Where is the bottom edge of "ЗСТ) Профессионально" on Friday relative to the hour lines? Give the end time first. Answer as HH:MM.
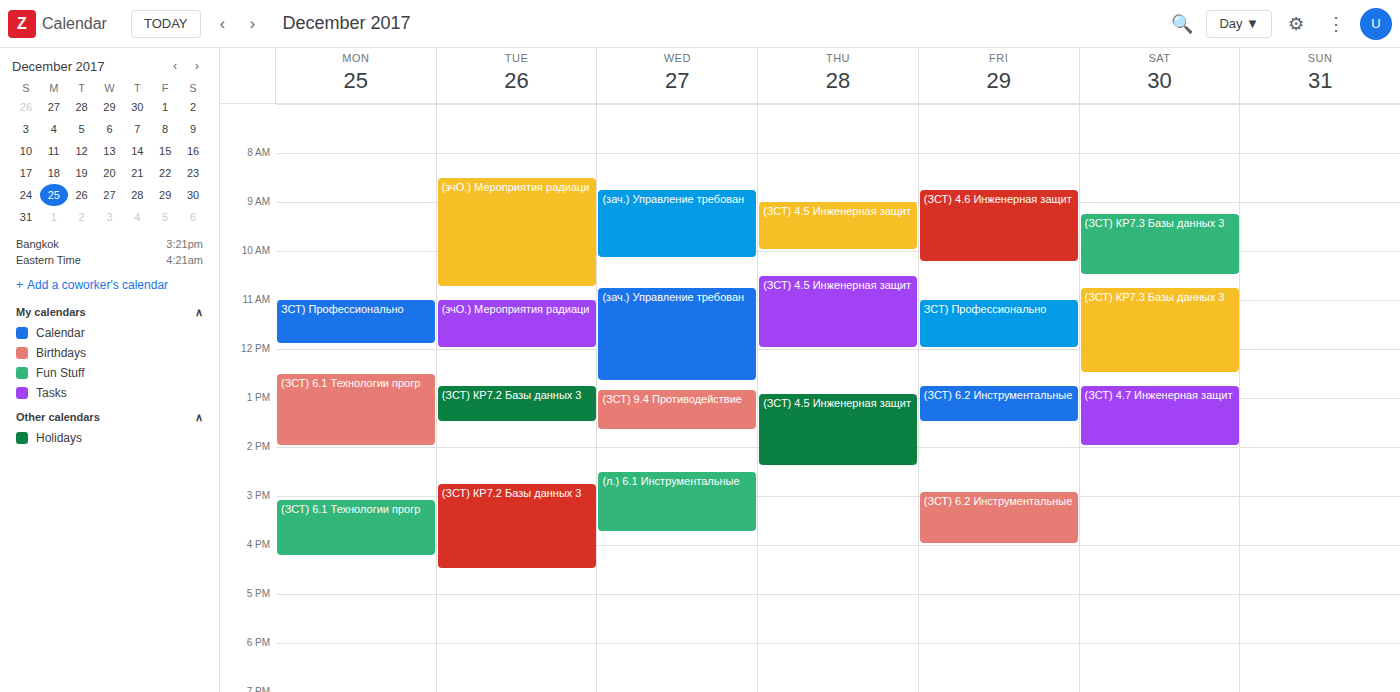
12:00 -- exactly on the 12:00 line.